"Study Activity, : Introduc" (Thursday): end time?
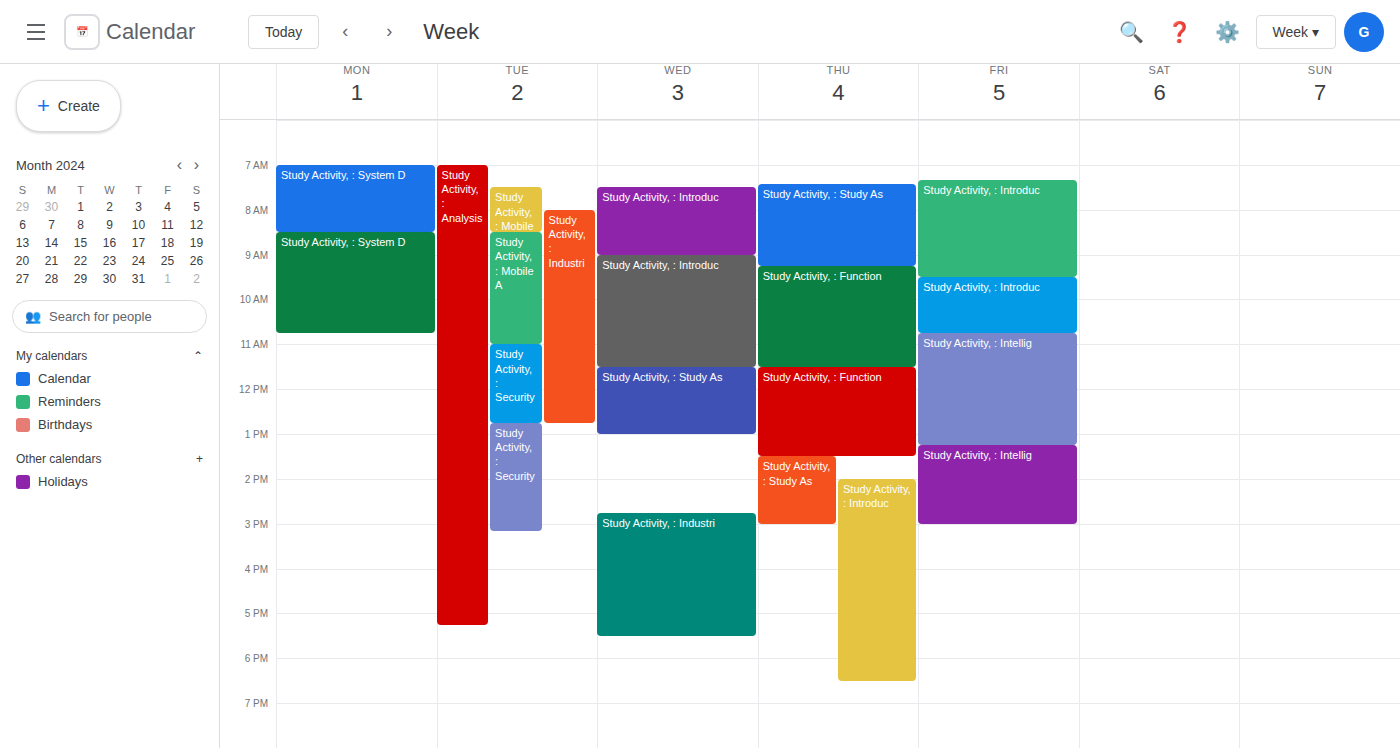
6:30 PM